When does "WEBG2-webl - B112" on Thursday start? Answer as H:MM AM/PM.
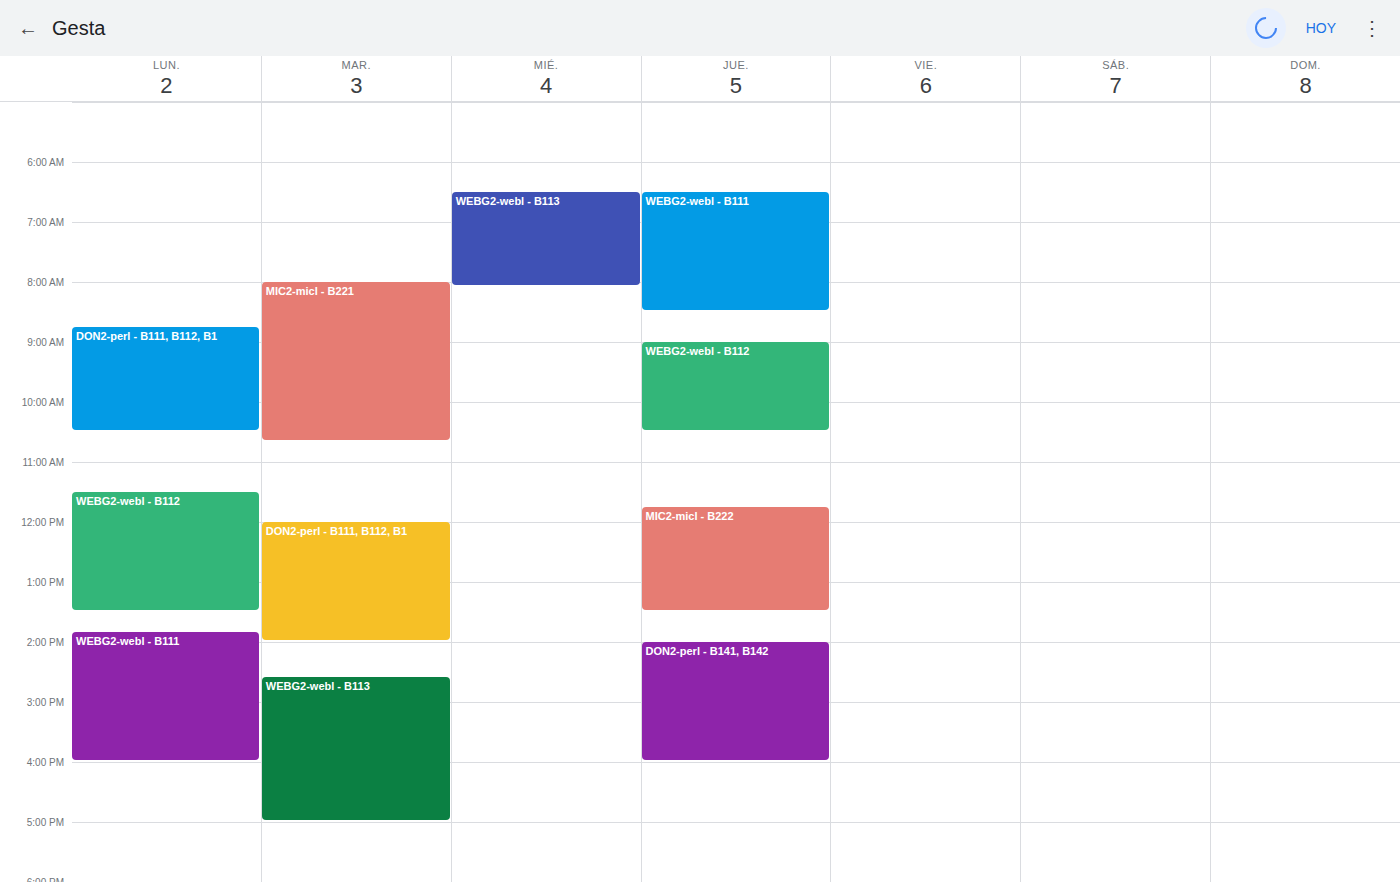
9:00 AM